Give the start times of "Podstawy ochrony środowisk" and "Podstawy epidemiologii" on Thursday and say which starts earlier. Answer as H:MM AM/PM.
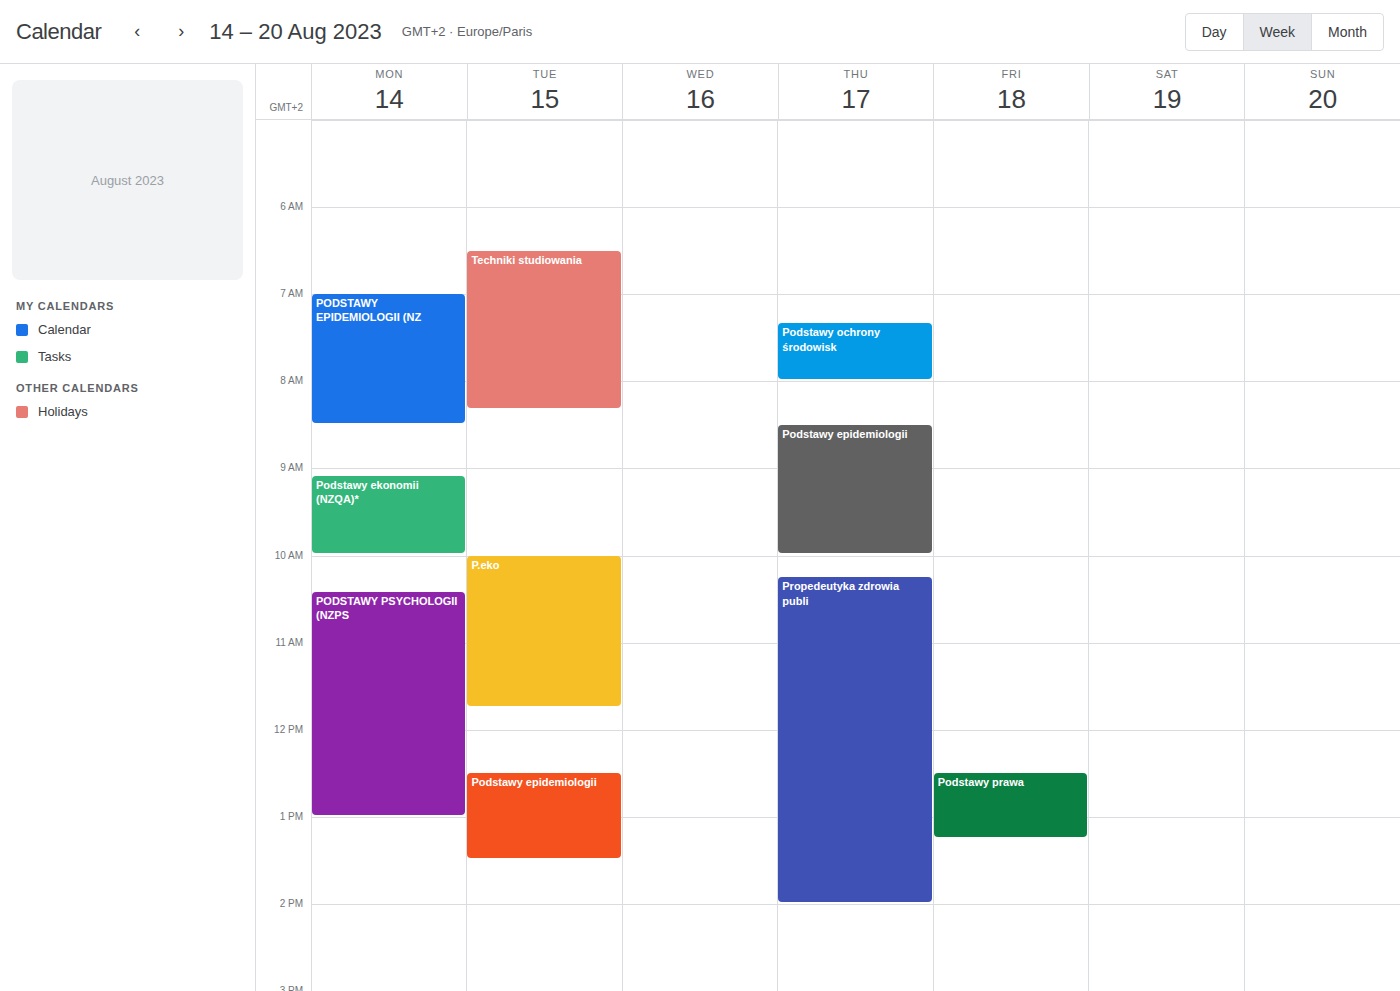
"Podstawy ochrony środowisk" 7:20 AM; "Podstawy epidemiologii" 8:30 AM.